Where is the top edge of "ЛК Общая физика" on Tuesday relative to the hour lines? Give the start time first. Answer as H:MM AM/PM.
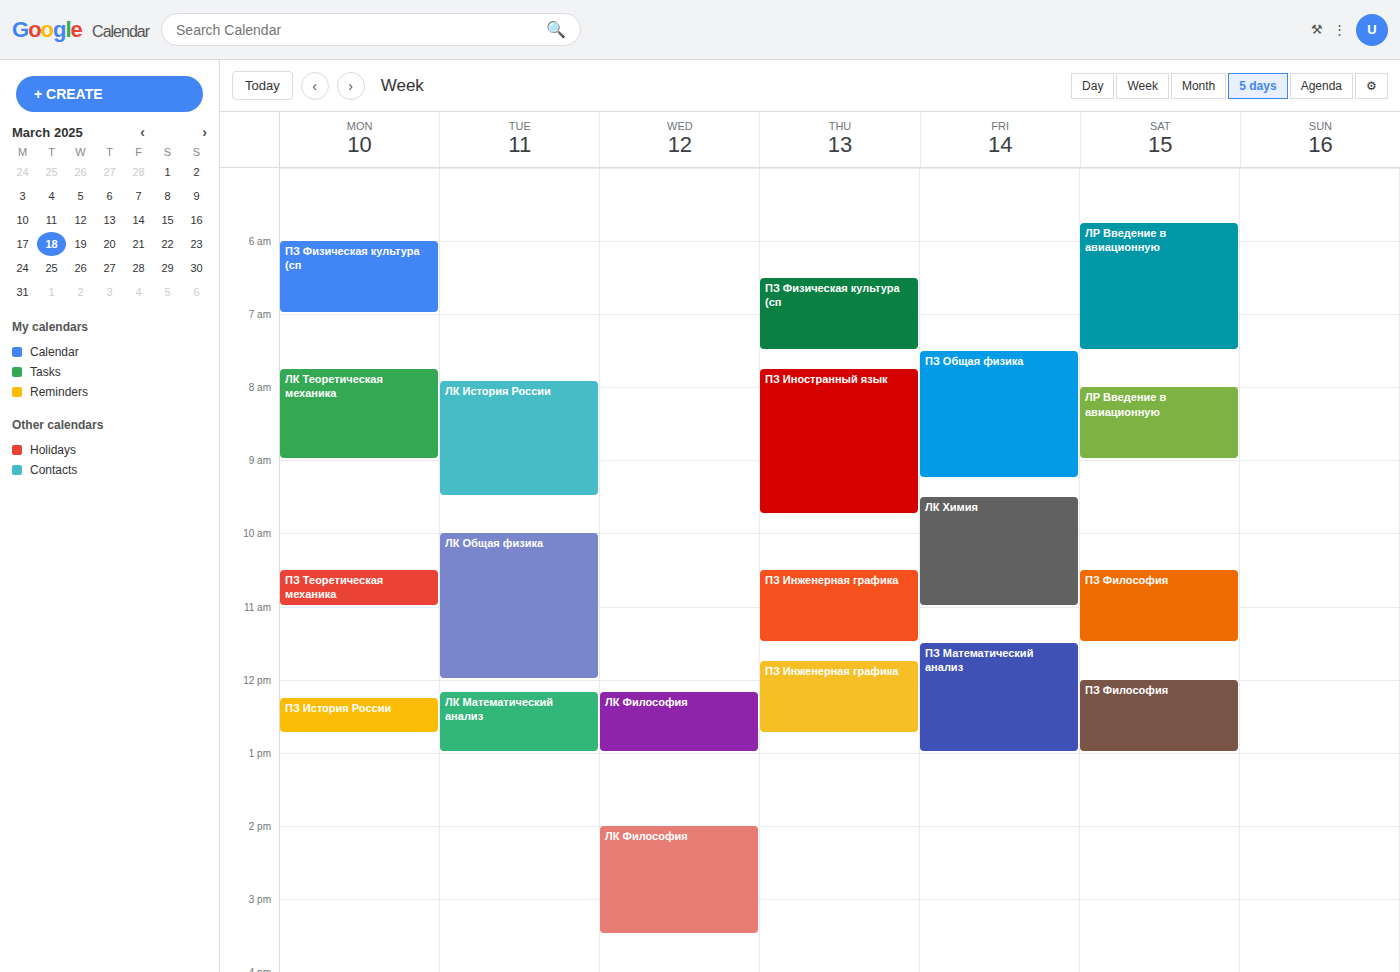
10:00 AM -- exactly on the 10 AM line.